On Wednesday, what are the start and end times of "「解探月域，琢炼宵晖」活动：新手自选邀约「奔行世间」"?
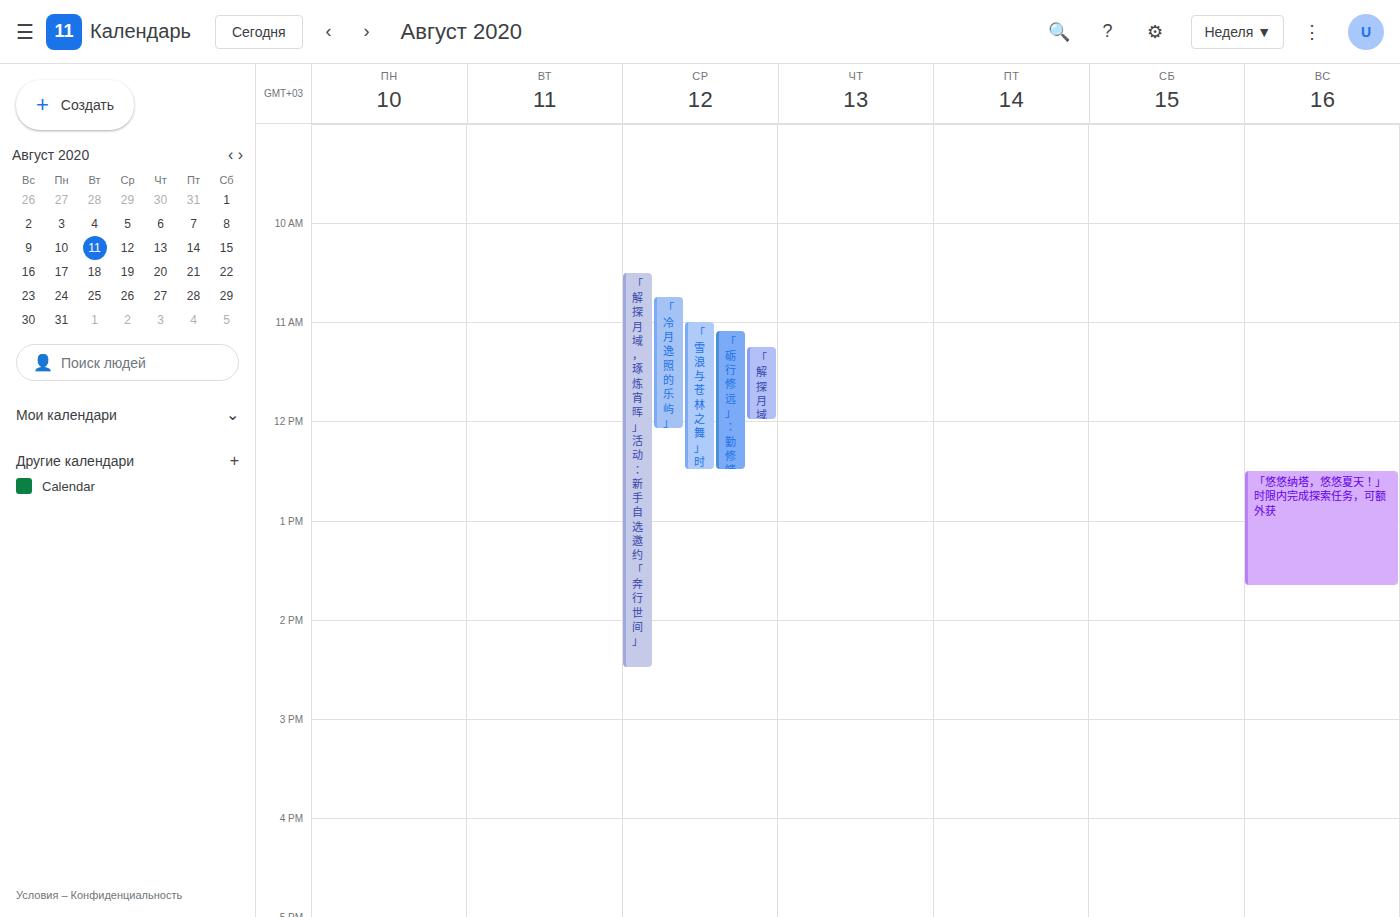
10:30 AM to 2:30 PM